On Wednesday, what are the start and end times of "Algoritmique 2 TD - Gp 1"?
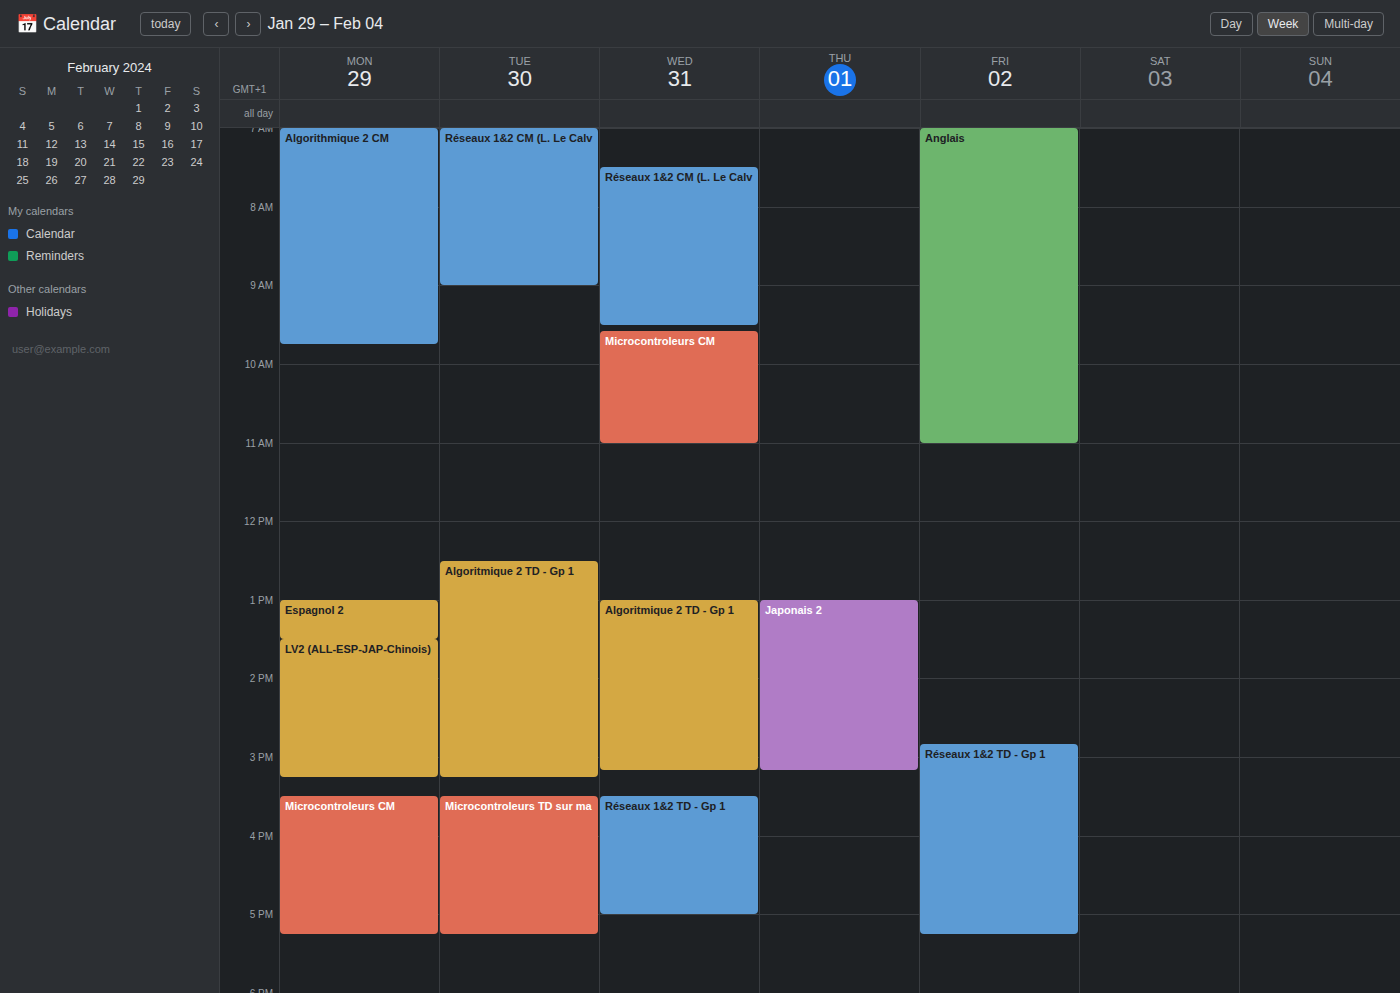
1:00 PM to 3:10 PM